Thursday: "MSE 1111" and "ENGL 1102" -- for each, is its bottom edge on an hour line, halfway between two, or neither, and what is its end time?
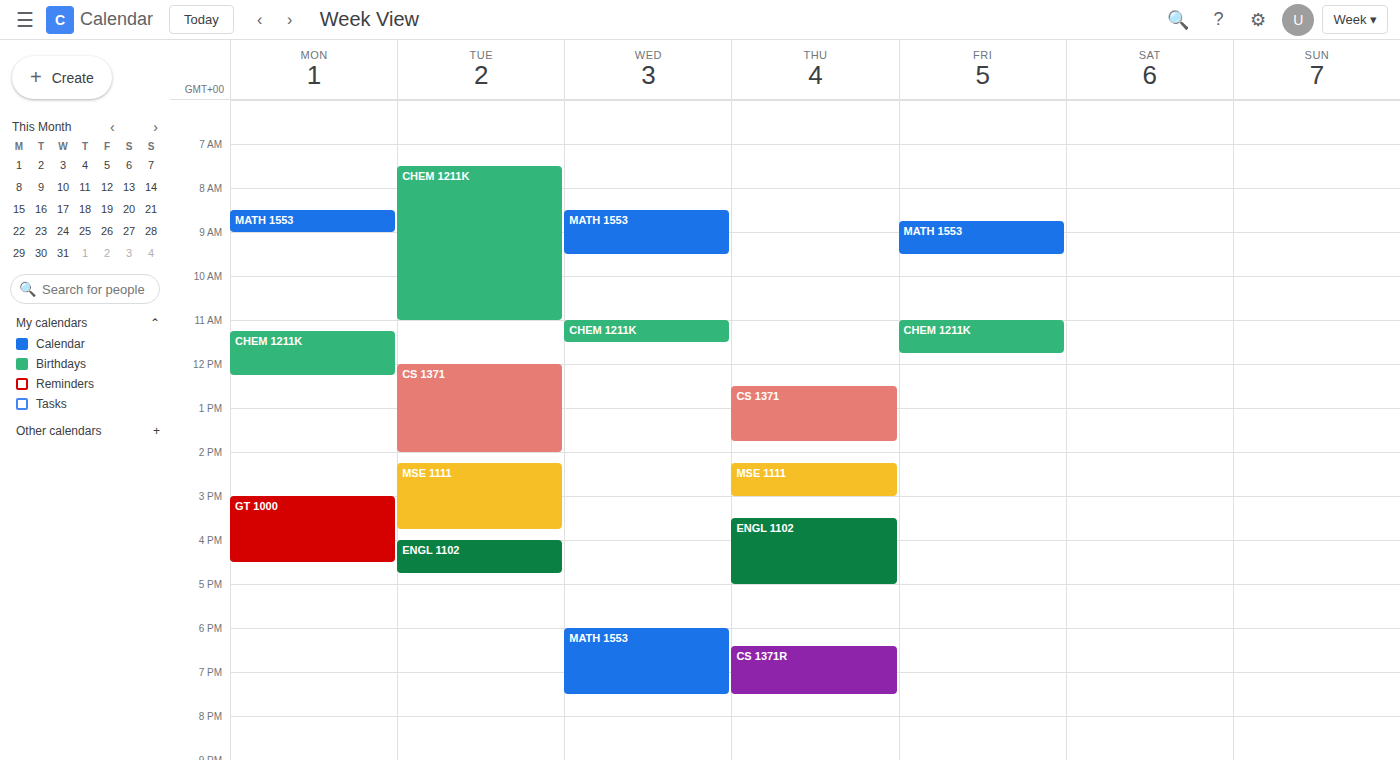
"MSE 1111": 3:00 PM, exactly on the 3 PM line. "ENGL 1102": 5:00 PM, exactly on the 5 PM line.